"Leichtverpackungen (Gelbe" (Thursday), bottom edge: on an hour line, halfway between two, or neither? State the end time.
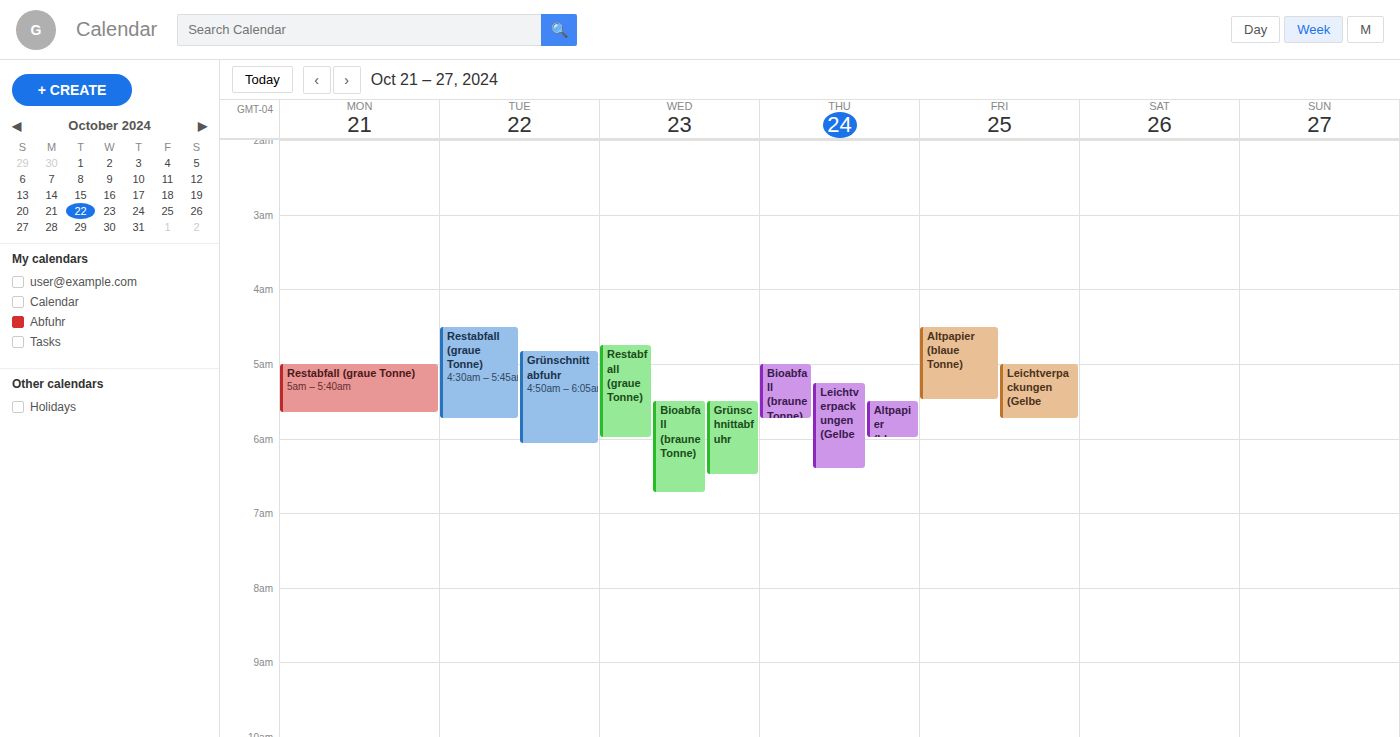
6:25 AM -- neither: 25 minutes below the 6 AM line and 35 minutes above the 7 AM line.